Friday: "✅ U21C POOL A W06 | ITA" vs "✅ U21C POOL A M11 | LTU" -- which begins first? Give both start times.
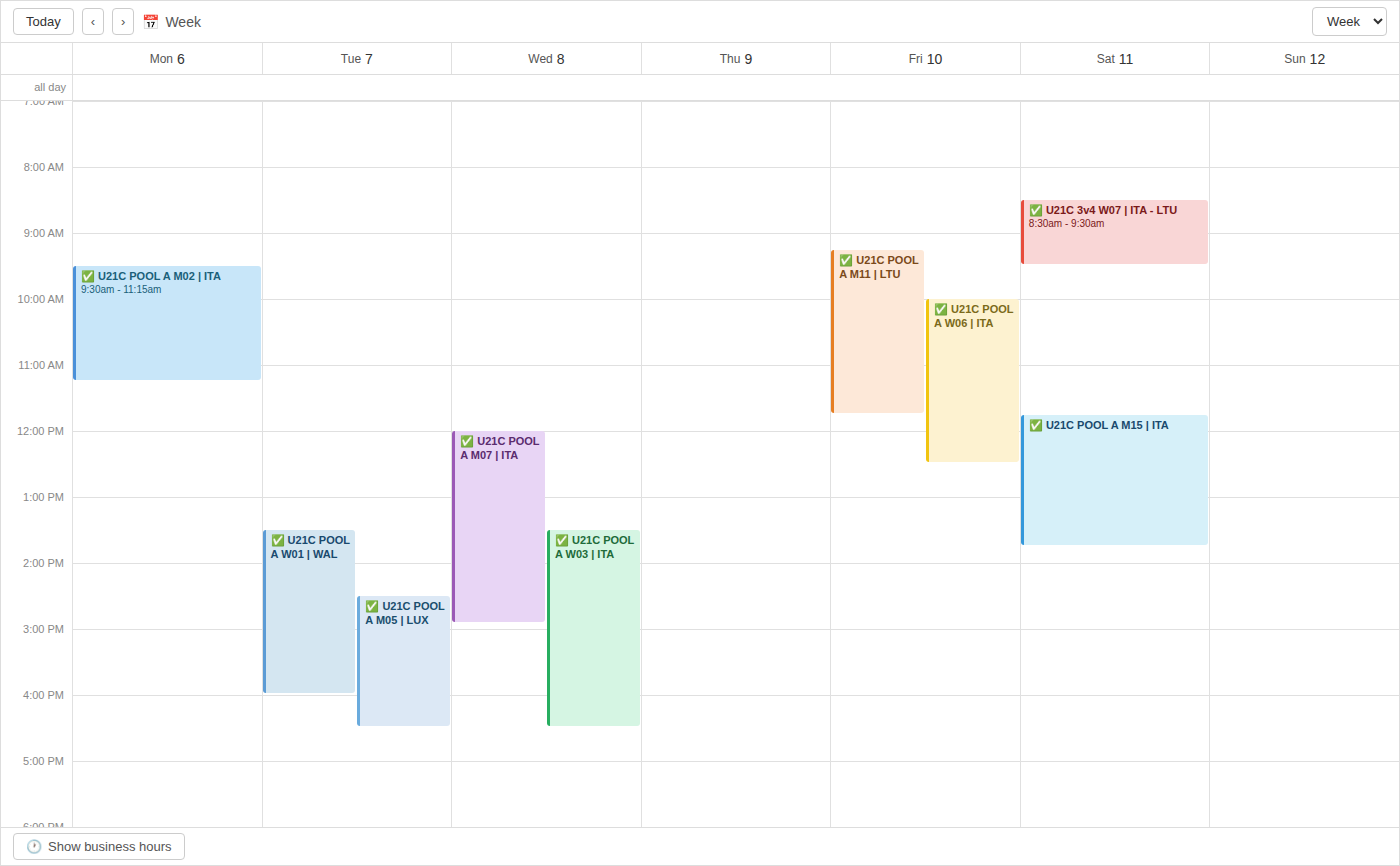
"✅ U21C POOL A M11 | LTU" 9:15 AM; "✅ U21C POOL A W06 | ITA" 10:00 AM.